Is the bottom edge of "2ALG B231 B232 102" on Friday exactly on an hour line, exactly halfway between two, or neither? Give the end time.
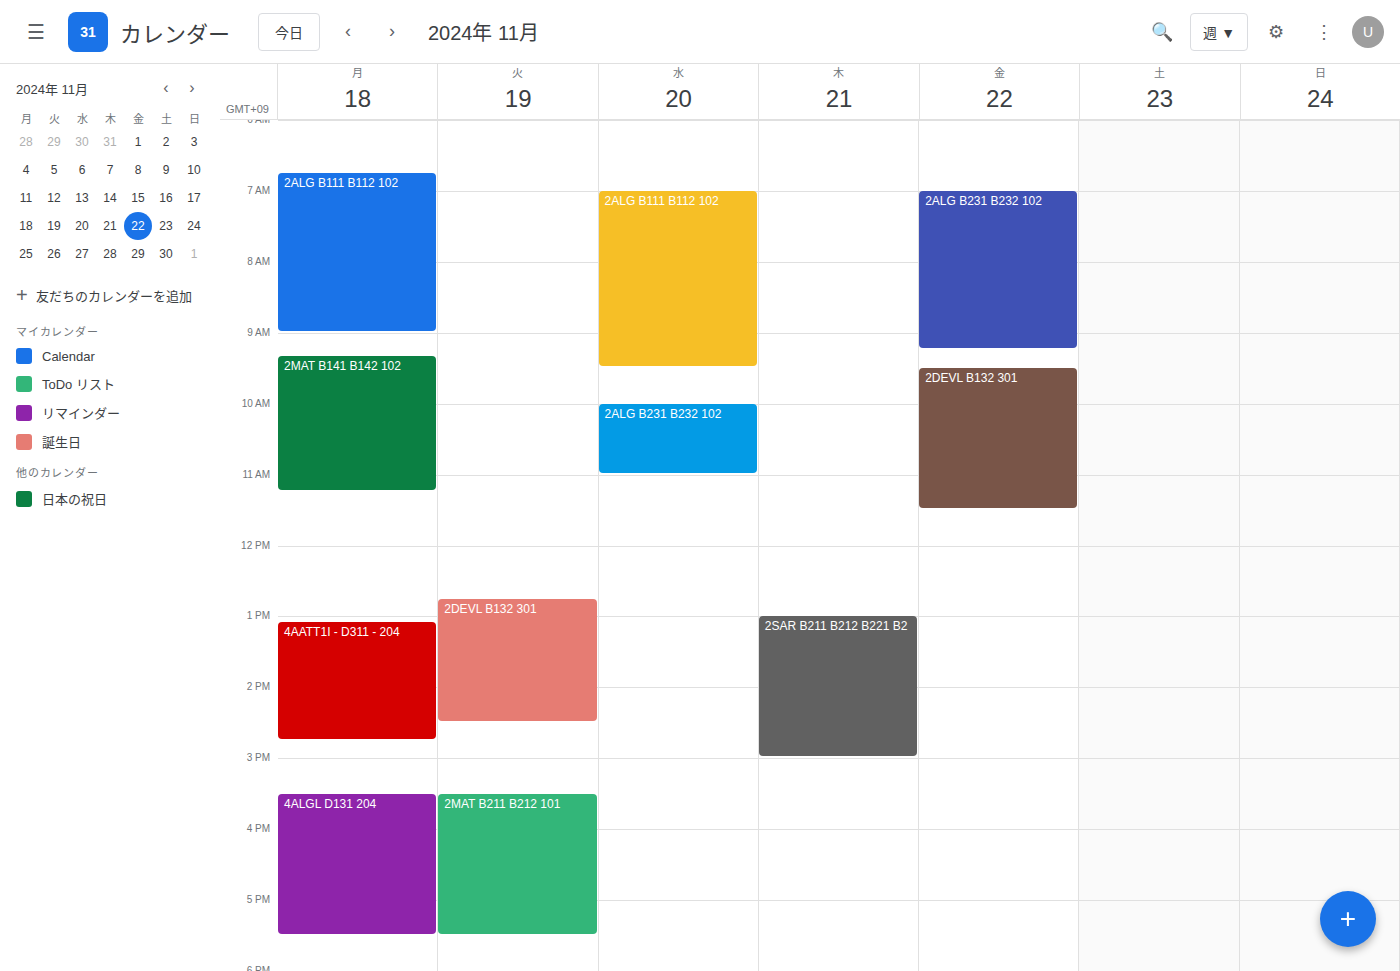
9:15 AM -- neither: a quarter of the way from the 9 AM line to the 10 AM line.